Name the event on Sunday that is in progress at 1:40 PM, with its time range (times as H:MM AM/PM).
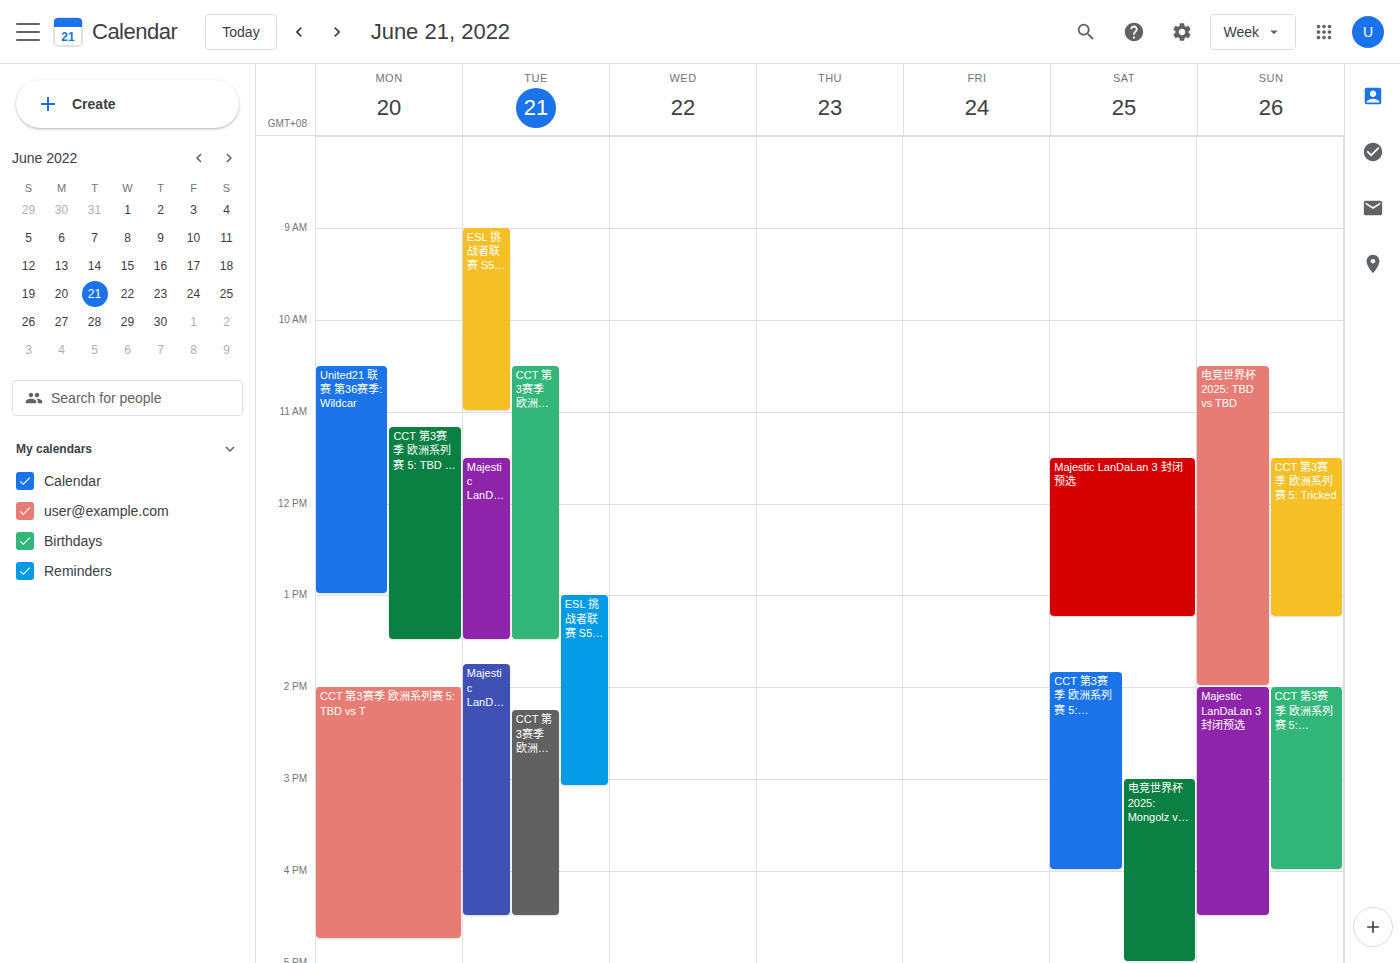
"电竞世界杯 2025: TBD vs TBD", 10:30 AM to 2:00 PM